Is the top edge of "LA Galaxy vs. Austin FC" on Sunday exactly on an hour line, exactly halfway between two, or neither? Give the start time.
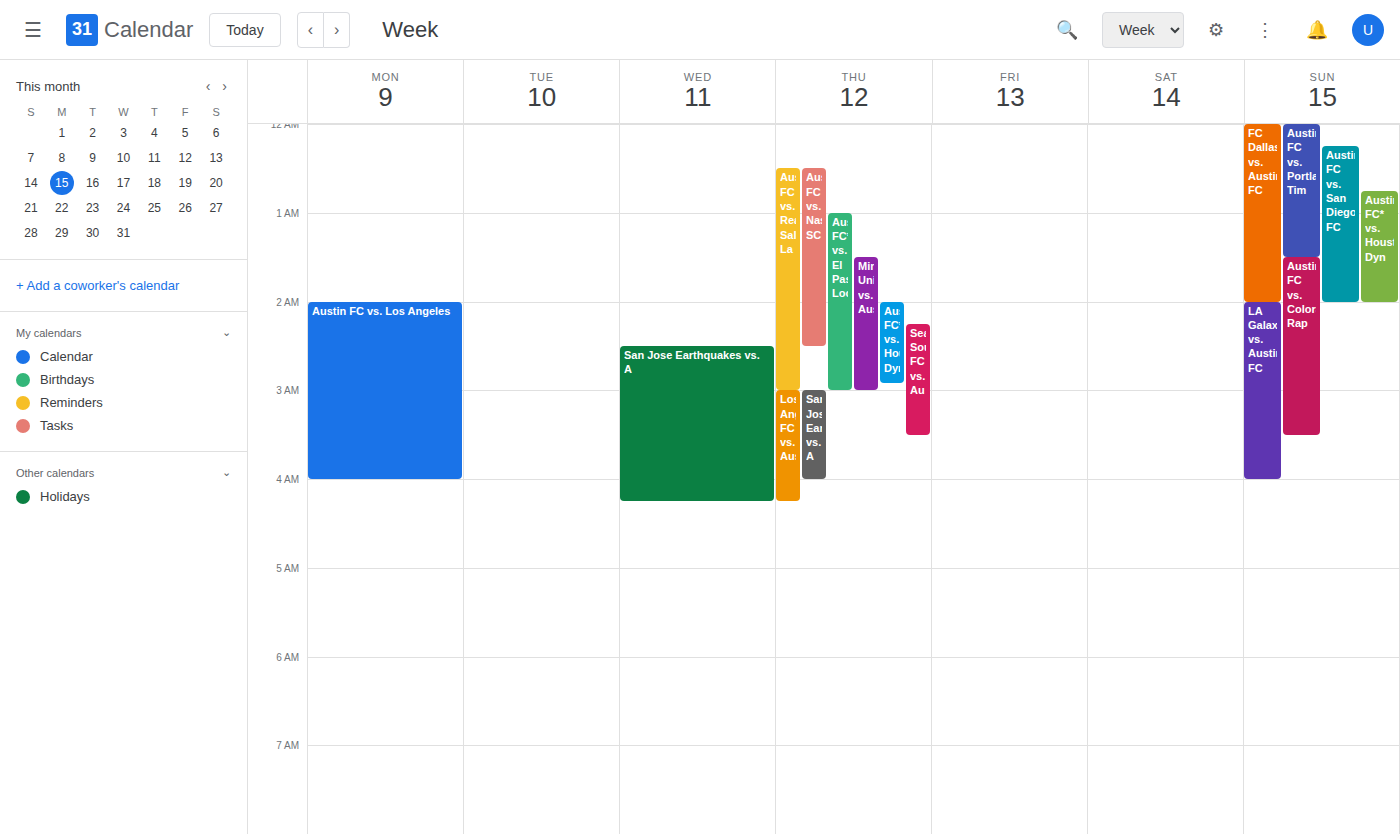
2:00 AM -- exactly on the 2 AM line.